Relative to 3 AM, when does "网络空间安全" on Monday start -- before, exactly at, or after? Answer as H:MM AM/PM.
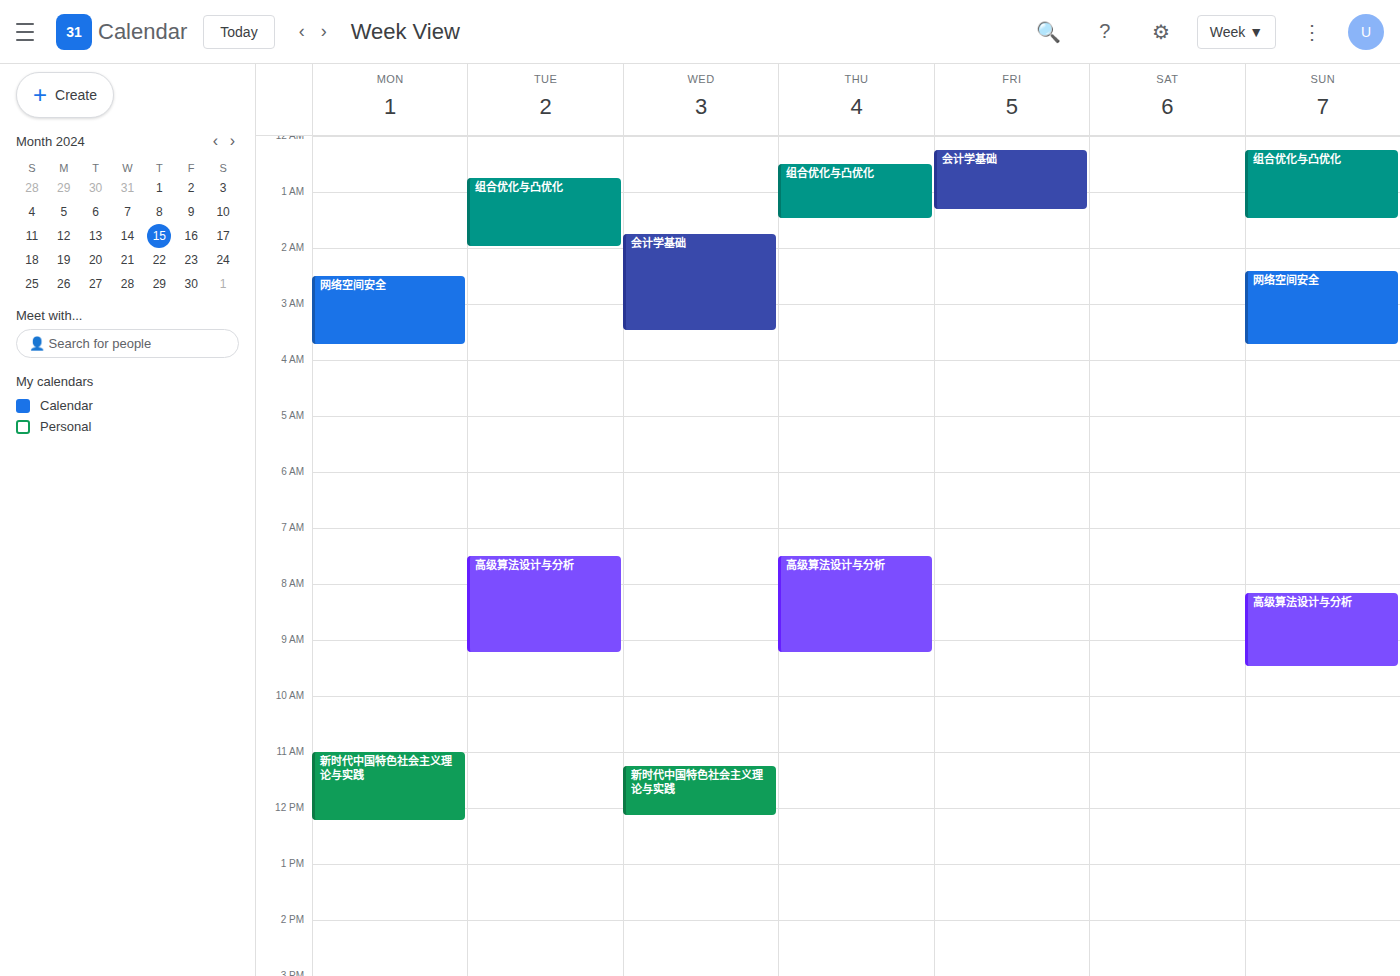
2:30 AM -- before 3 AM, 30 minutes above the 3 AM line.